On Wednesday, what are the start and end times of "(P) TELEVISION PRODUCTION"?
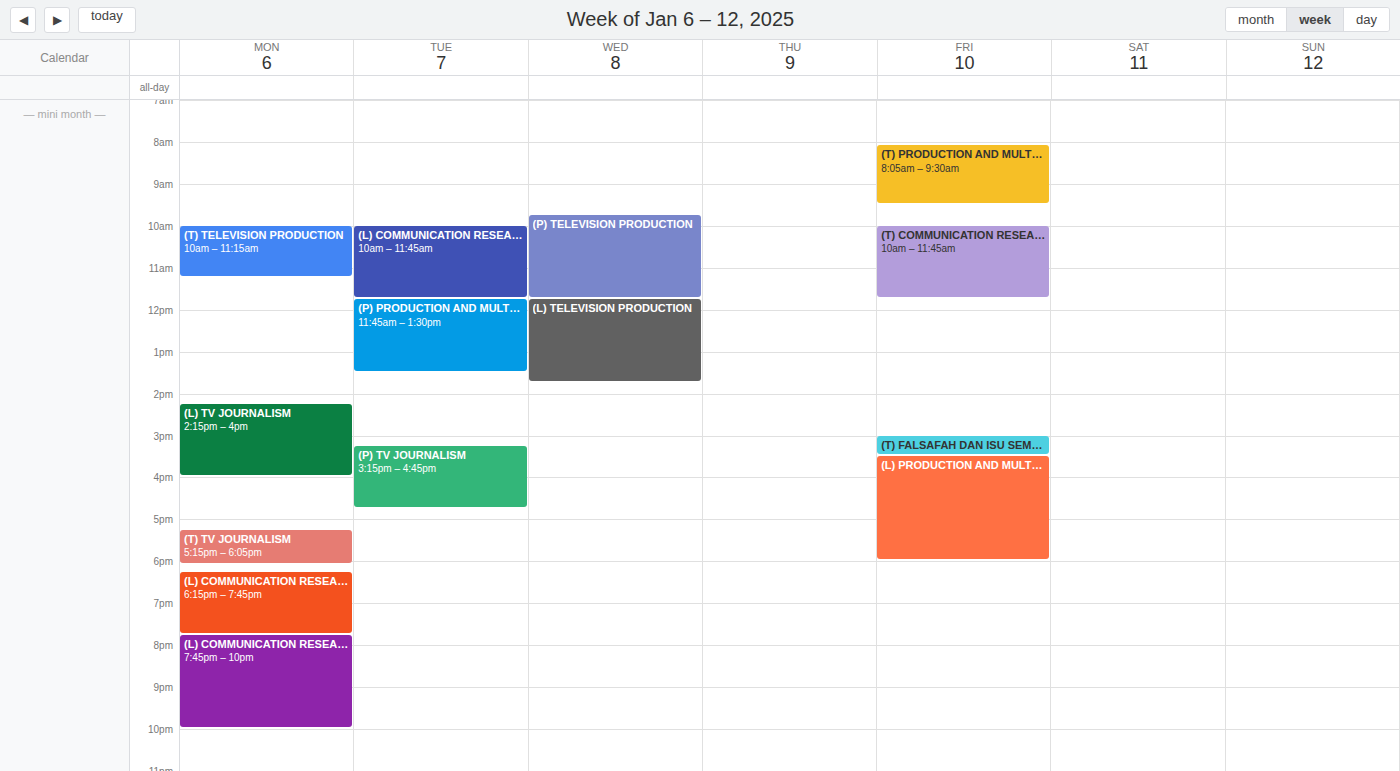
9:45 AM to 11:45 AM